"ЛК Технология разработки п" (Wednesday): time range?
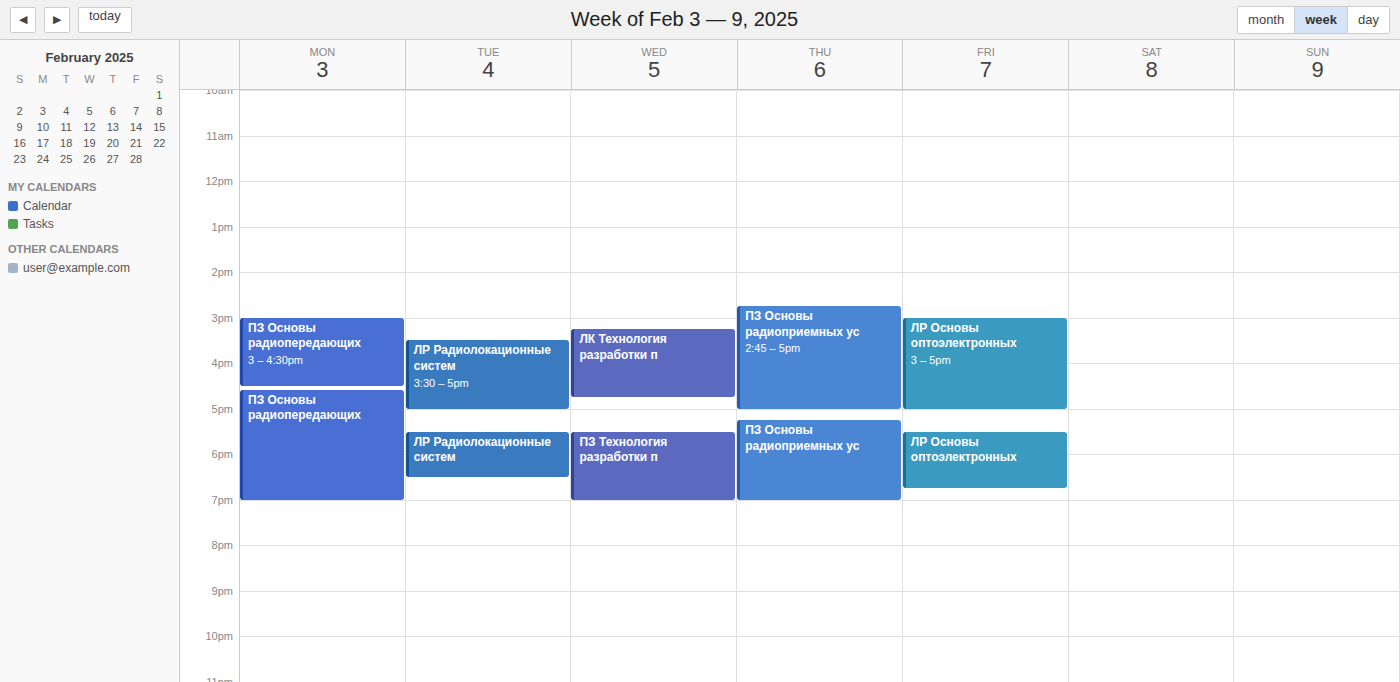
3:15 PM to 4:45 PM